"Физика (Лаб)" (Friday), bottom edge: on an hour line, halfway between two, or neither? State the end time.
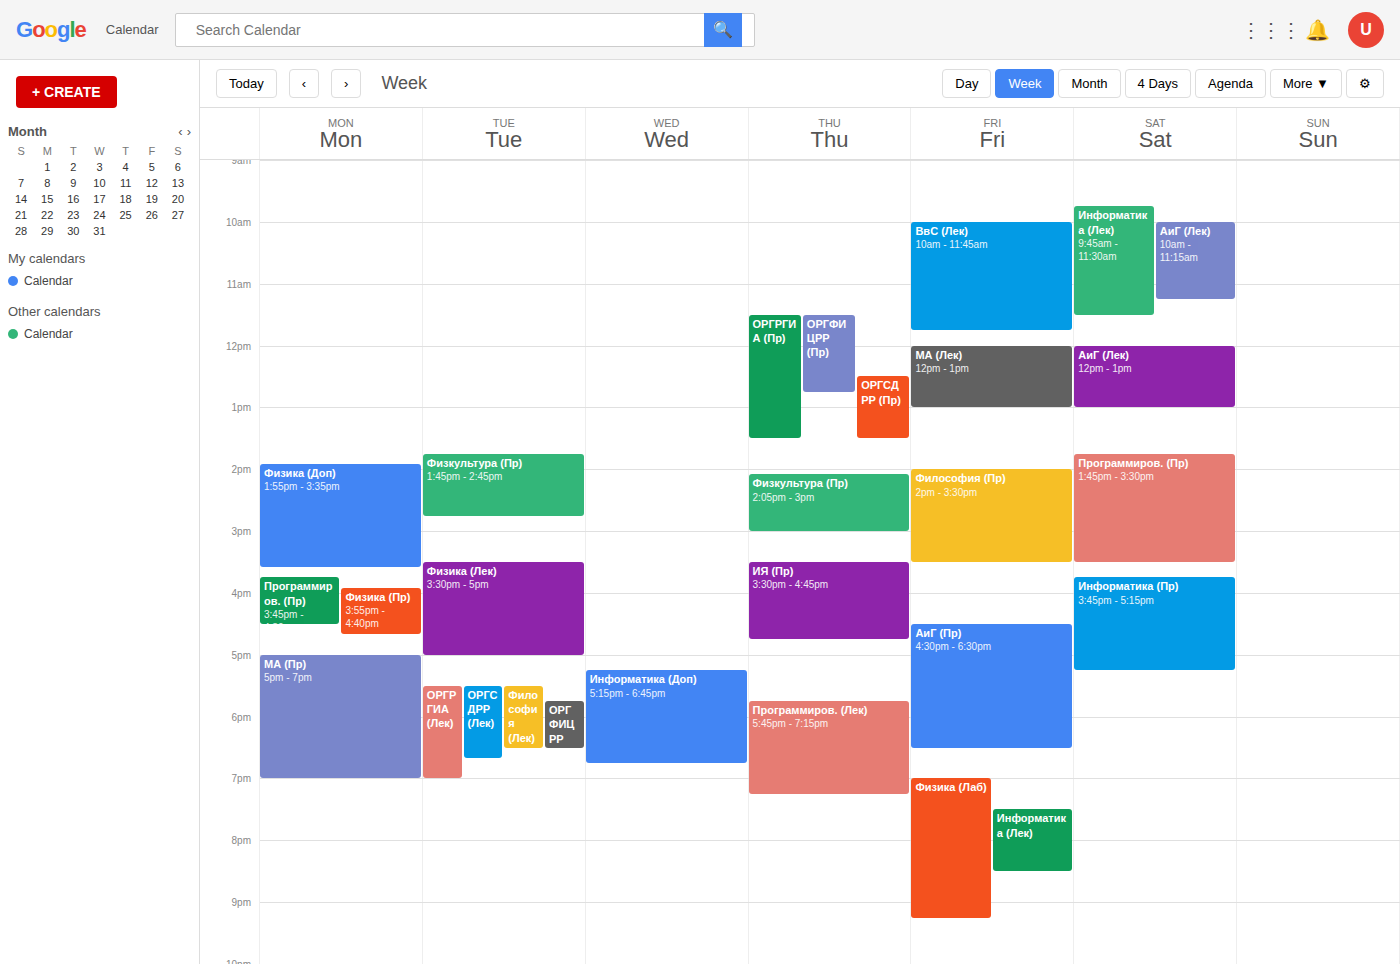
9:15 PM -- neither: a quarter of the way from the 9 PM line to the 10 PM line.